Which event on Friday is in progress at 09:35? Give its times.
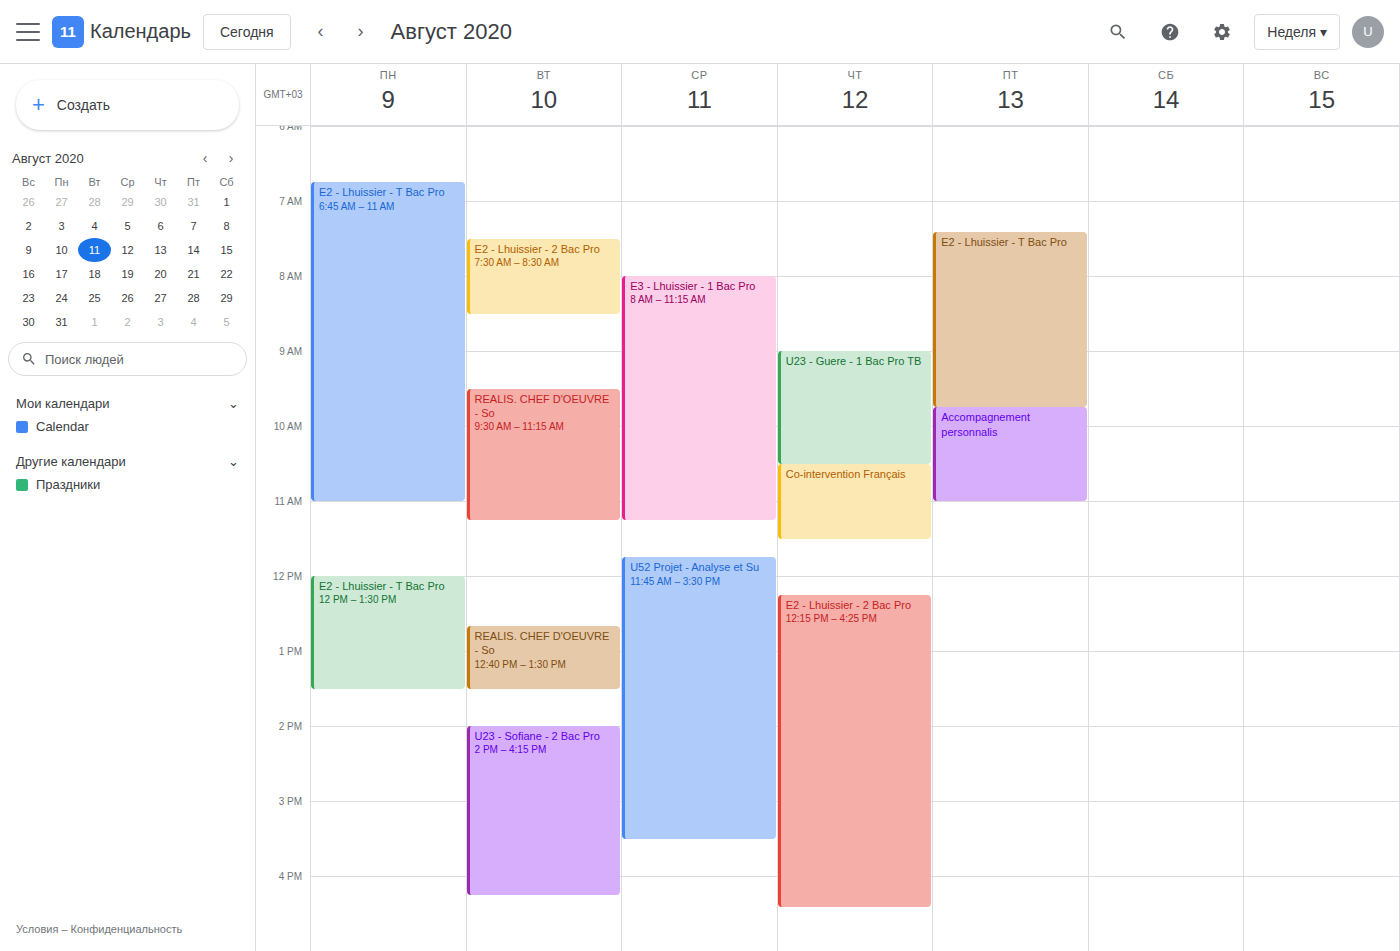
"E2 - Lhuissier - T Bac Pro", 07:25 to 09:45